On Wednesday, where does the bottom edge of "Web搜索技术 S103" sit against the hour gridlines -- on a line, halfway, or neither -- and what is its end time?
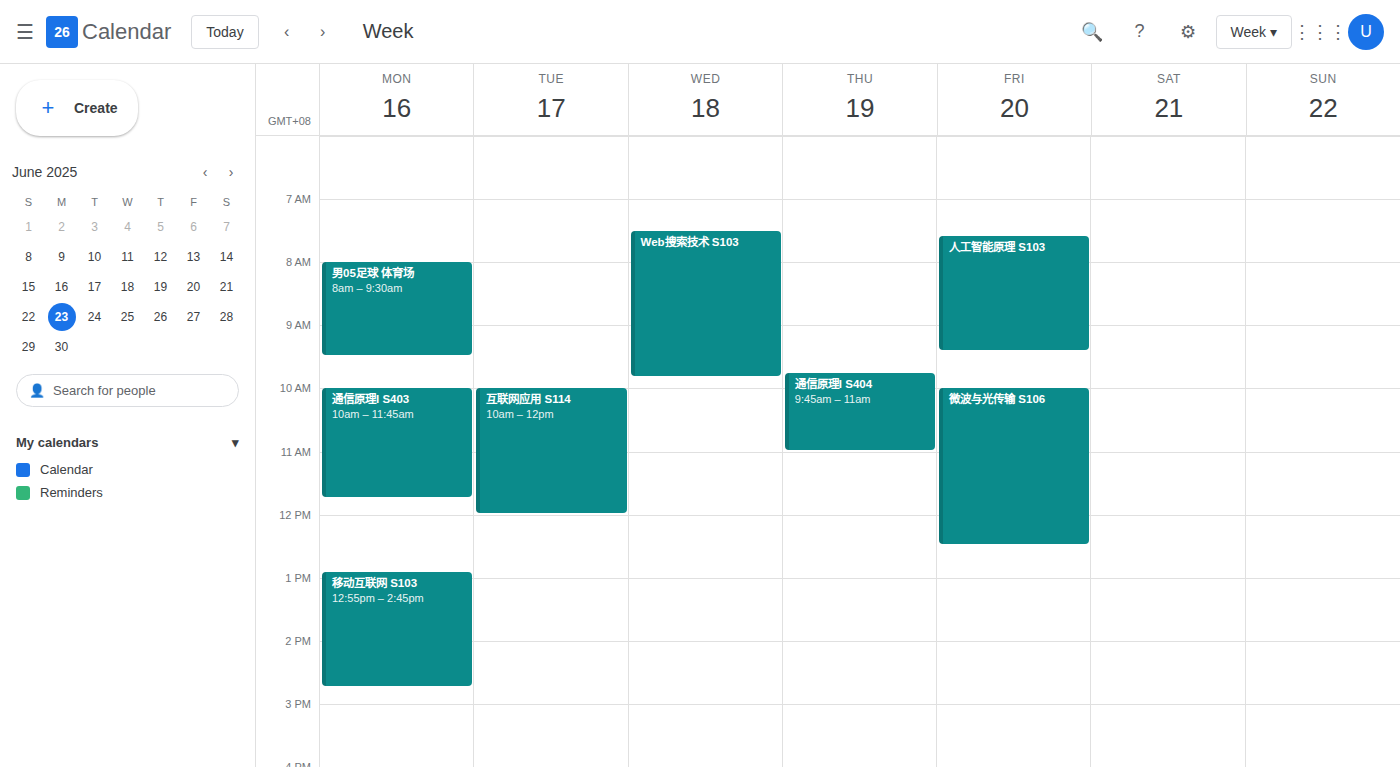
09:50 -- neither: 50 minutes below the 09:00 line and 10 minutes above the 10:00 line.